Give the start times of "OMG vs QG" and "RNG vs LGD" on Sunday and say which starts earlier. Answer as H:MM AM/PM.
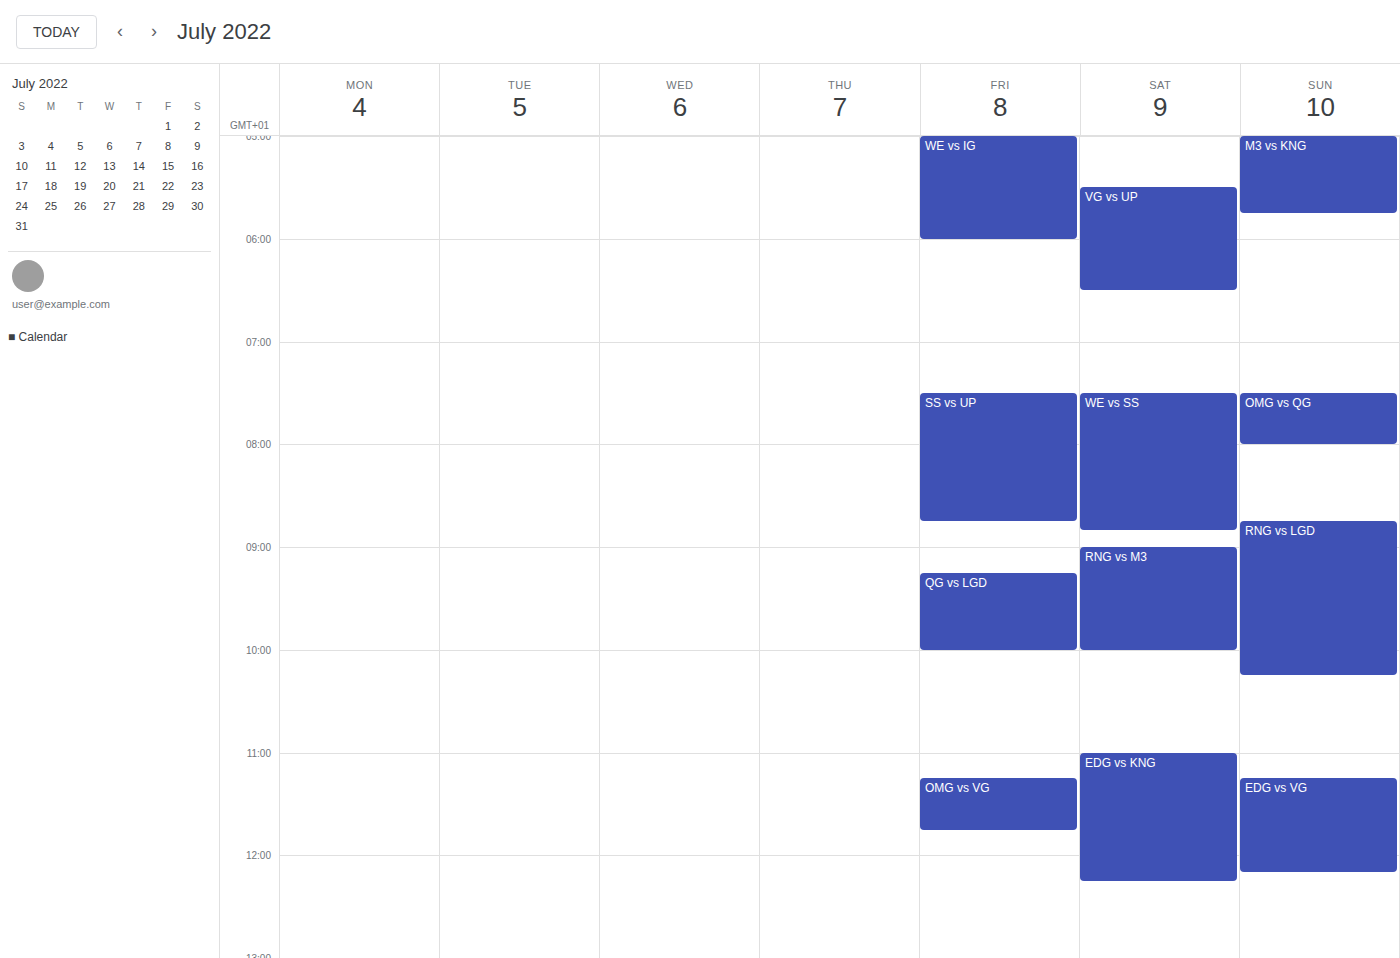
"OMG vs QG" 7:30 AM; "RNG vs LGD" 8:45 AM.